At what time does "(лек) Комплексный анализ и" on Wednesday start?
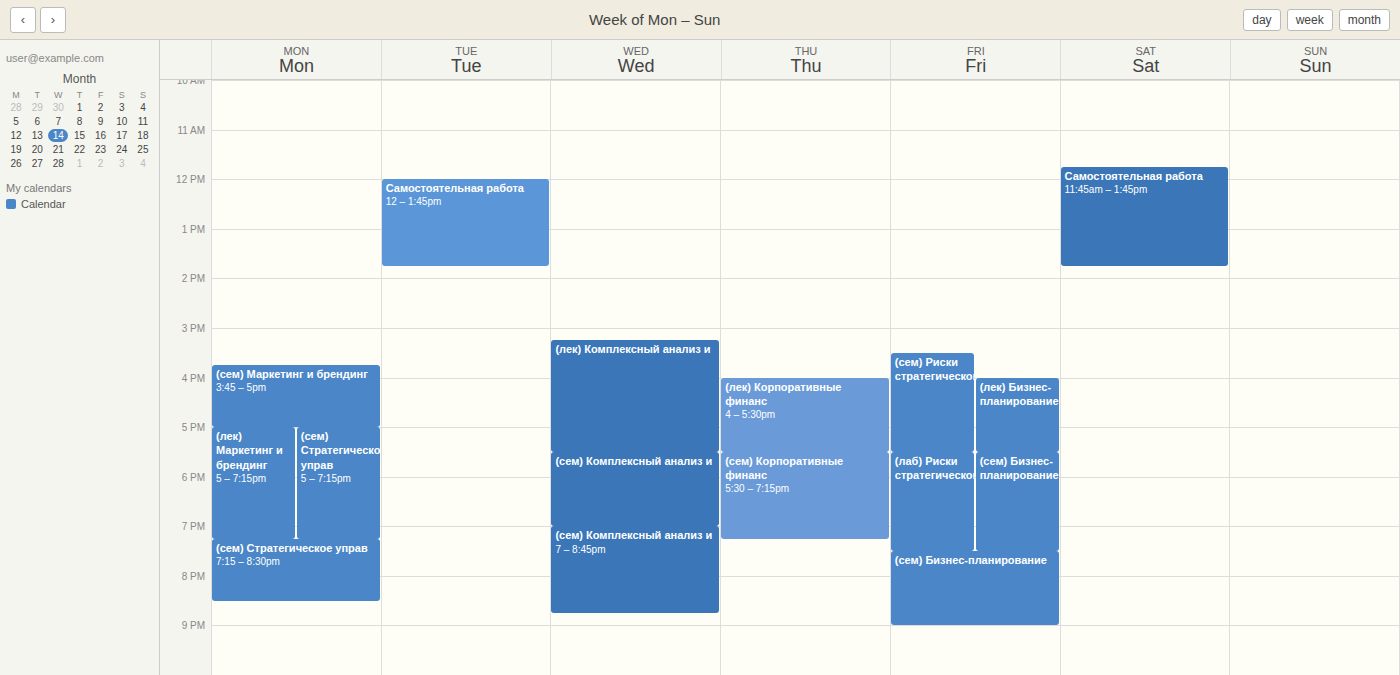
3:15 PM